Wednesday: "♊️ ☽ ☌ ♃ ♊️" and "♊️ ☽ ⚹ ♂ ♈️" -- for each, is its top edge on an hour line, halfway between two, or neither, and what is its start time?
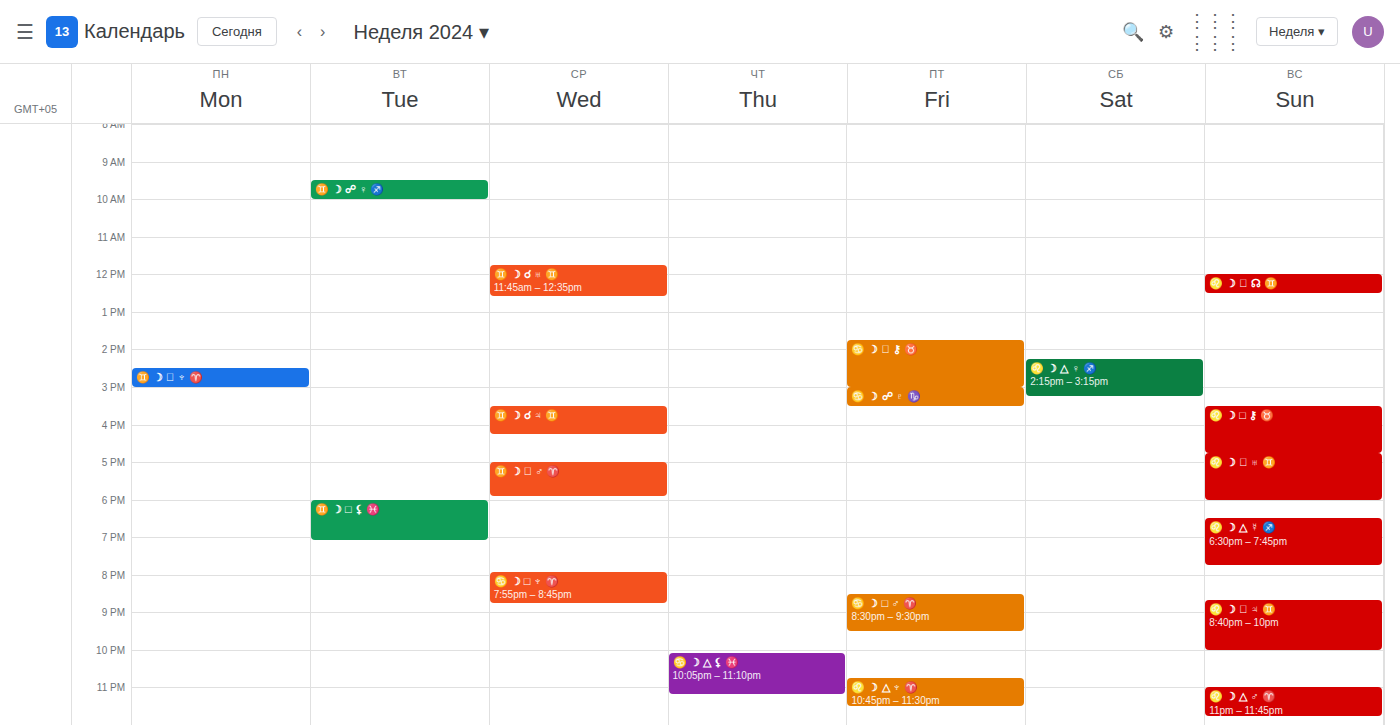
"♊️ ☽ ☌ ♃ ♊️": 3:30 PM, halfway between the 3 PM and 4 PM lines. "♊️ ☽ ⚹ ♂ ♈️": 5:00 PM, exactly on the 5 PM line.